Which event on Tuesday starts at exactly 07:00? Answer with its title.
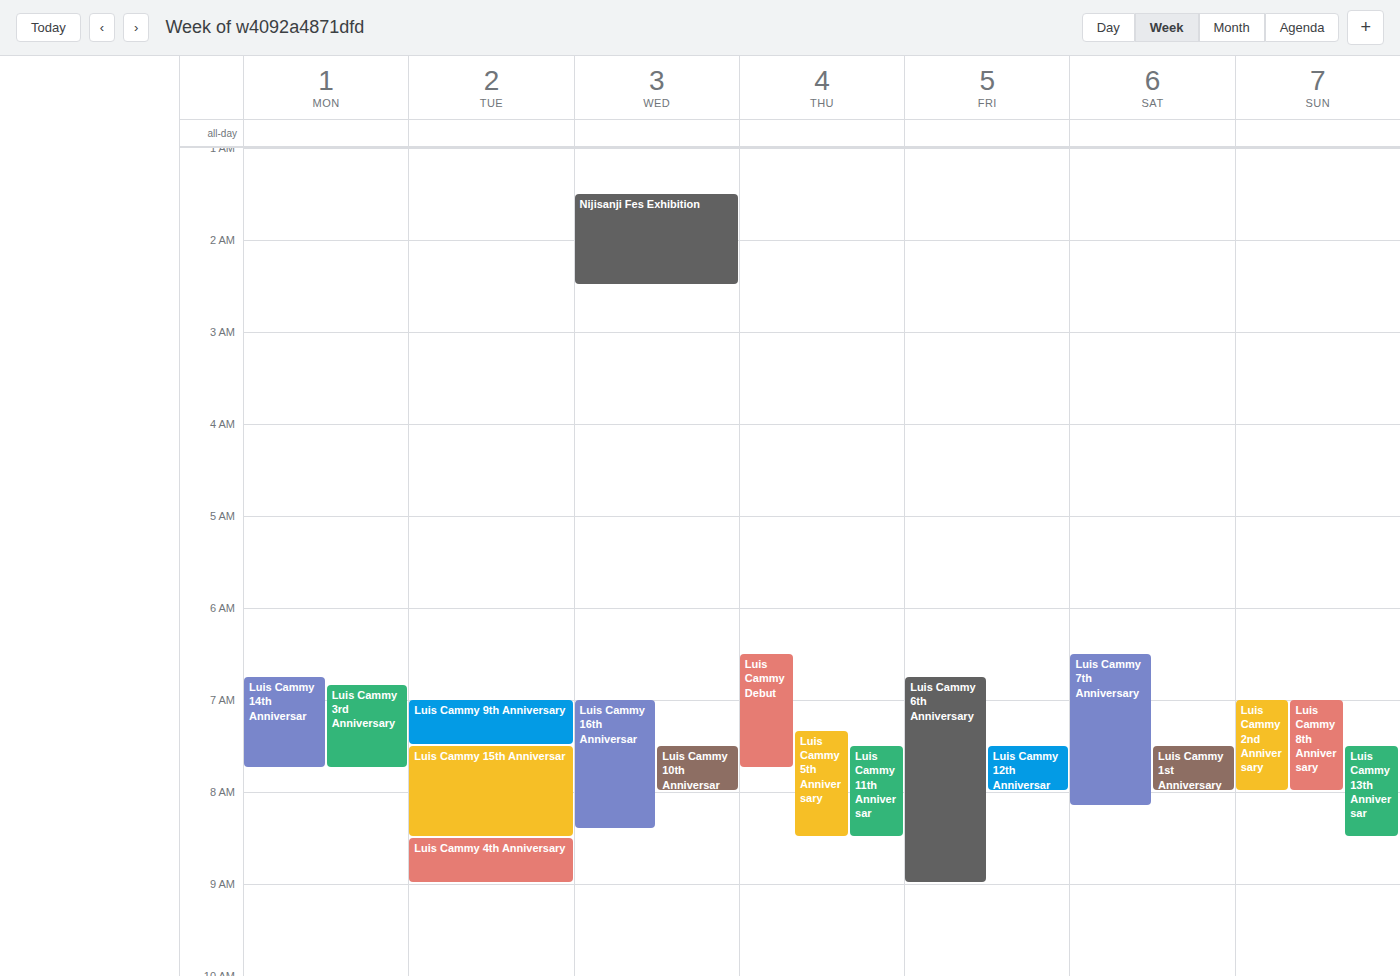
"Luis Cammy 9th Anniversary"